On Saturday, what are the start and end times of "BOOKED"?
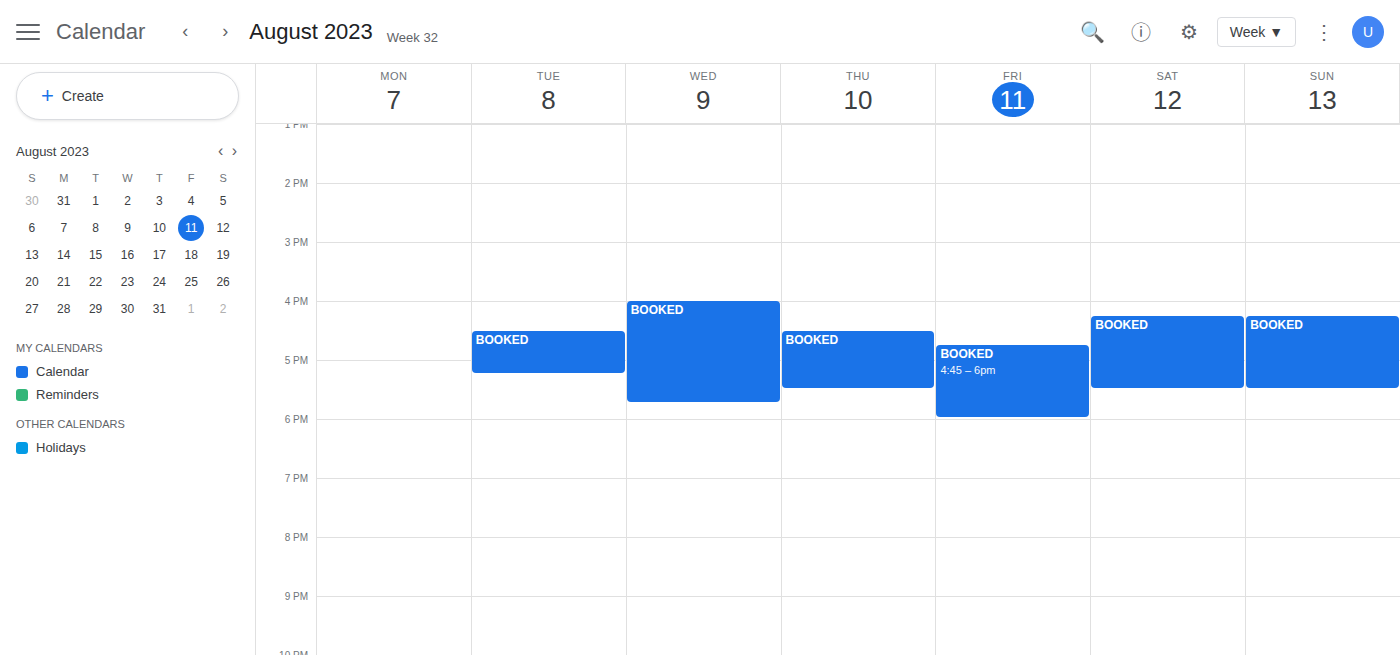
4:15 PM to 5:30 PM